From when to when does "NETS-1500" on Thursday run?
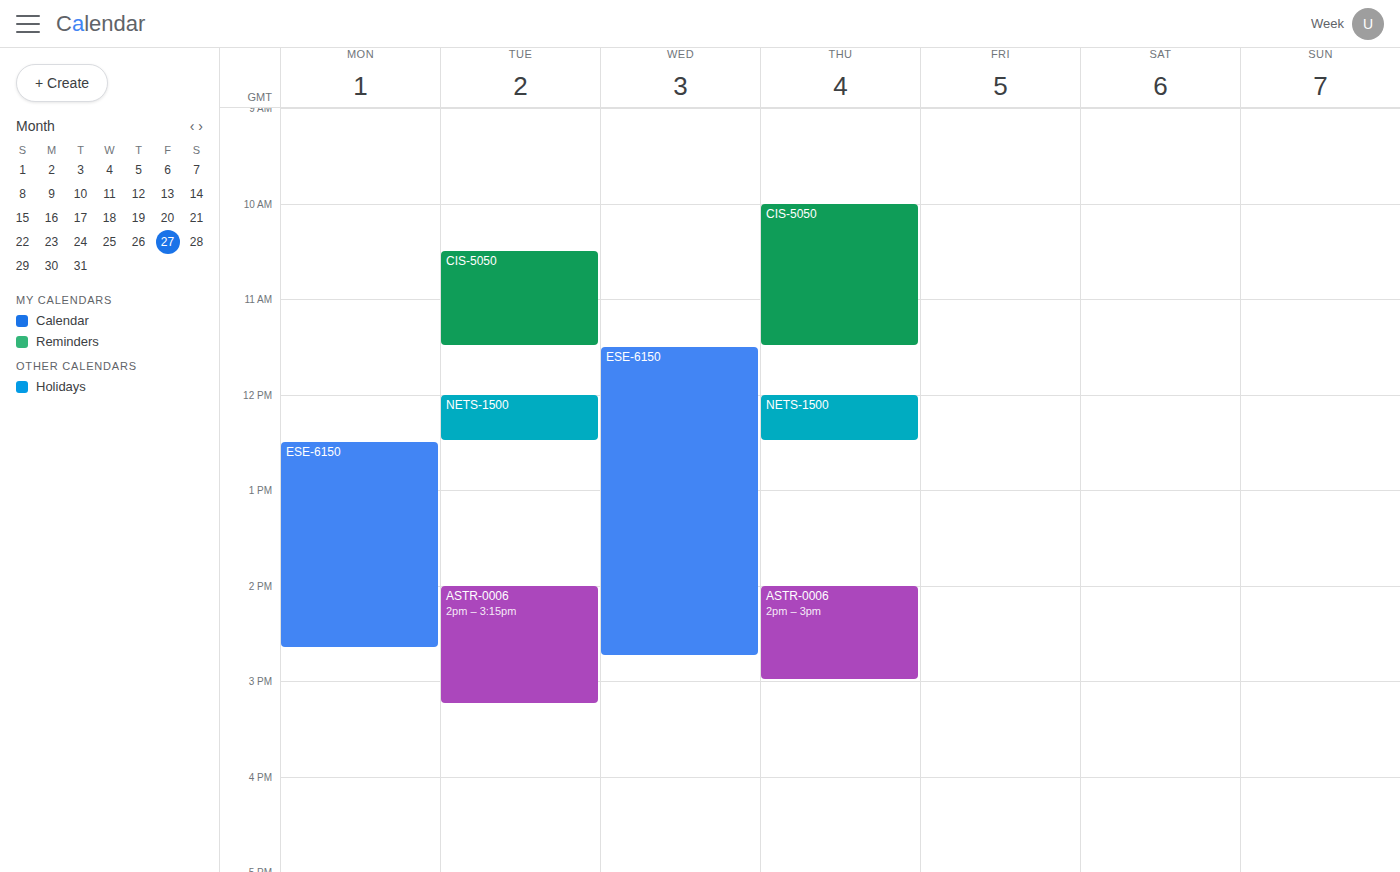
12:00 PM to 12:30 PM